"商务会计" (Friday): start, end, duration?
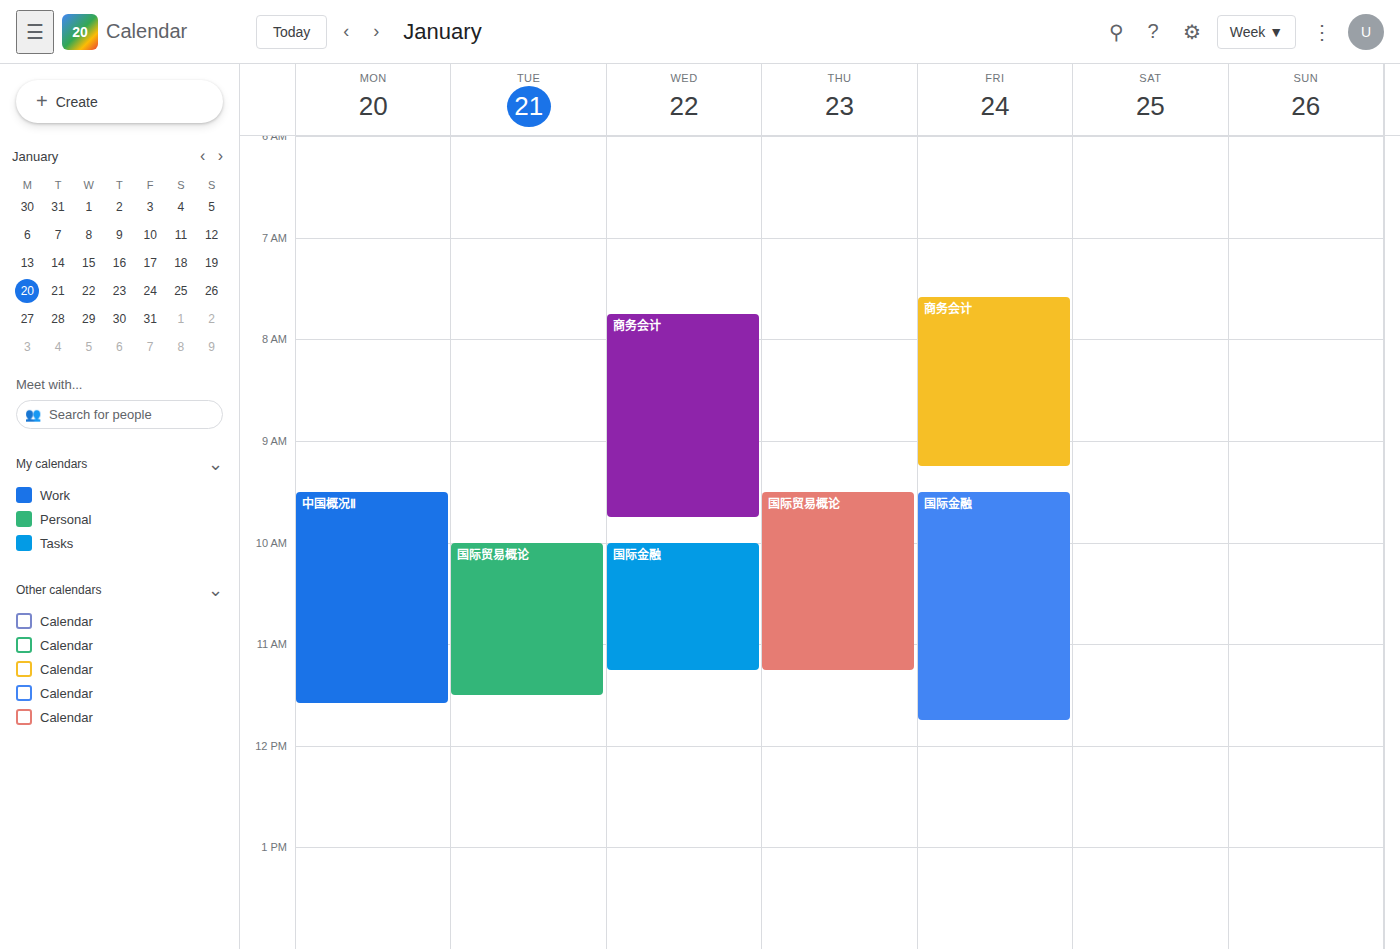
7:35 AM to 9:15 AM, 1 hour 40 minutes